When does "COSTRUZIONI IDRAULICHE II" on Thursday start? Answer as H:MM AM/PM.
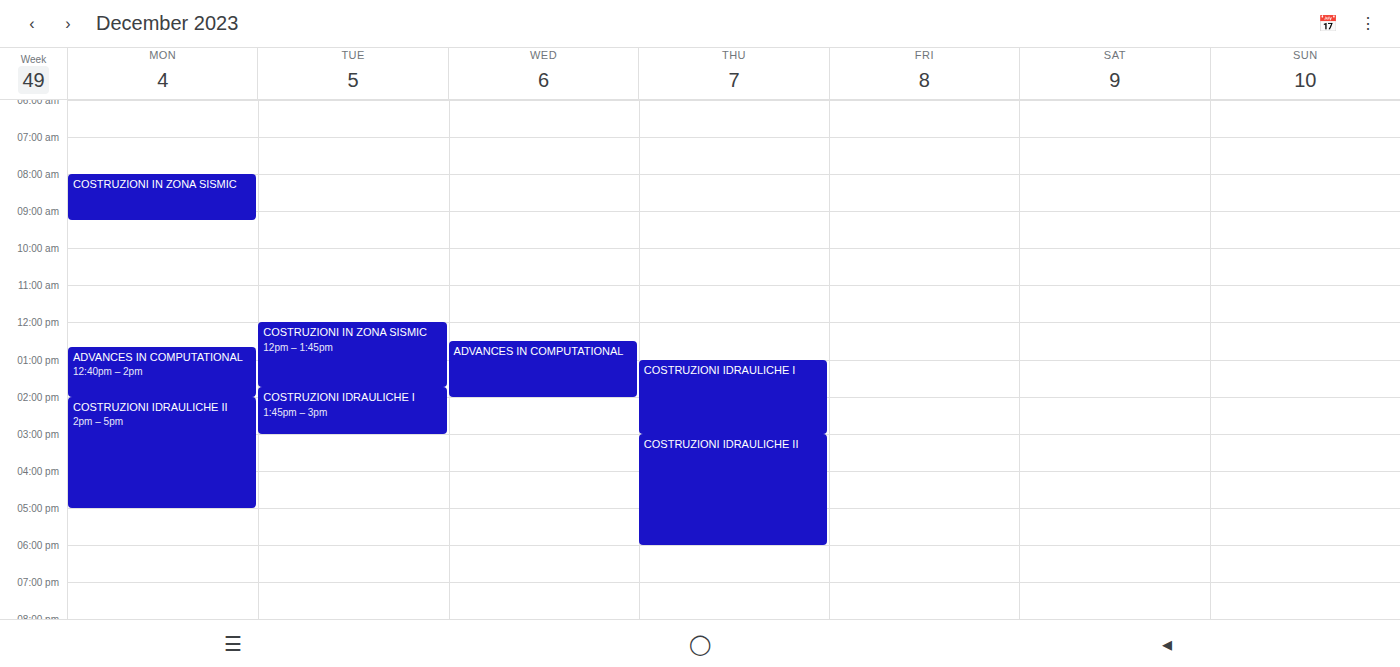
3:00 PM